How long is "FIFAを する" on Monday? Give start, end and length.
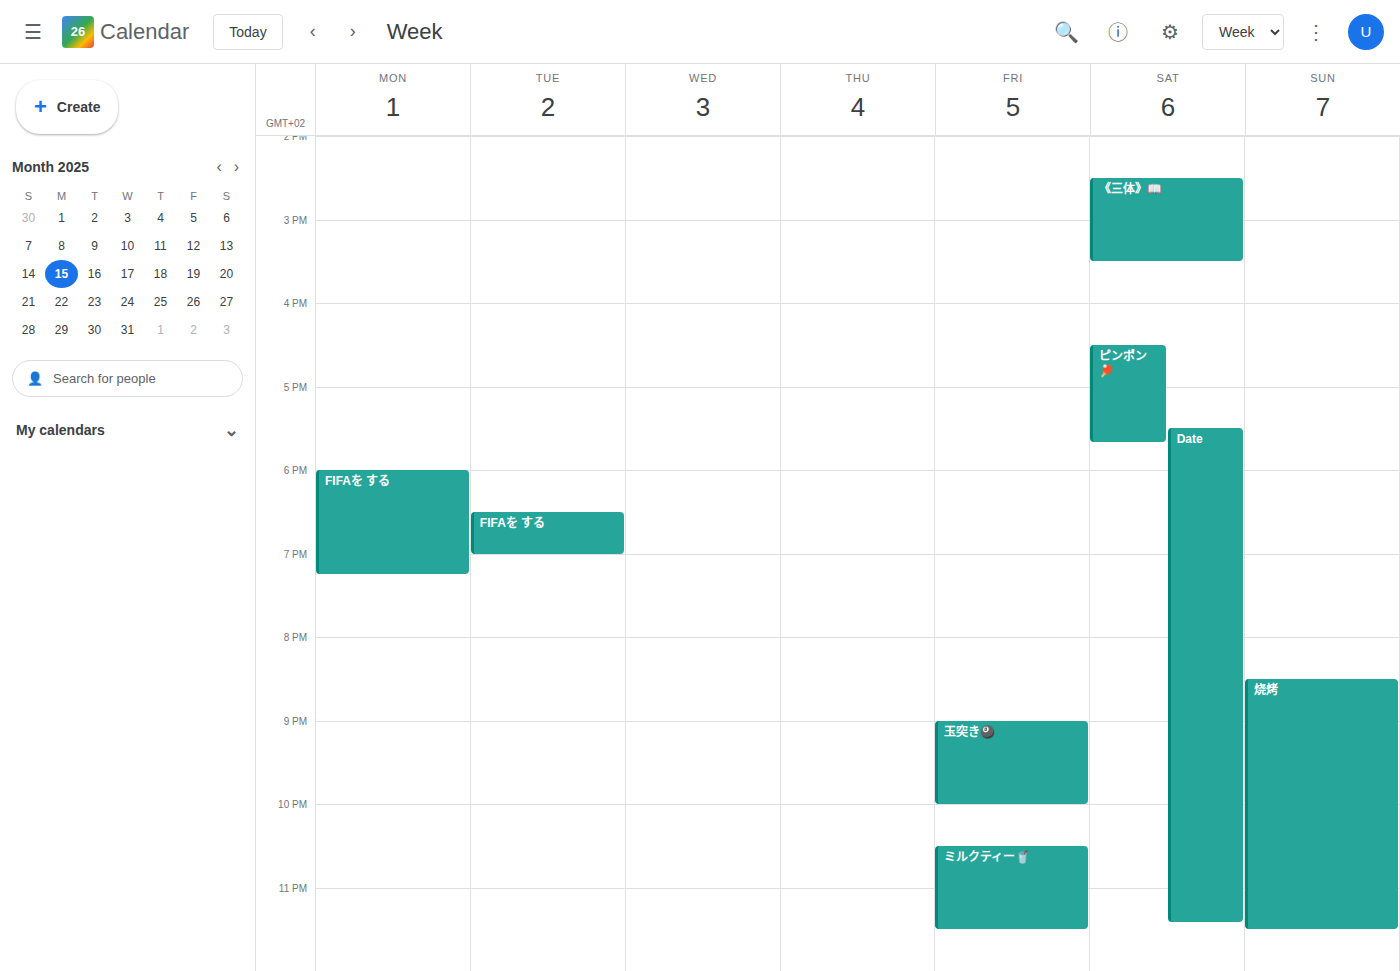
18:00 to 19:15, 1 hour 15 minutes